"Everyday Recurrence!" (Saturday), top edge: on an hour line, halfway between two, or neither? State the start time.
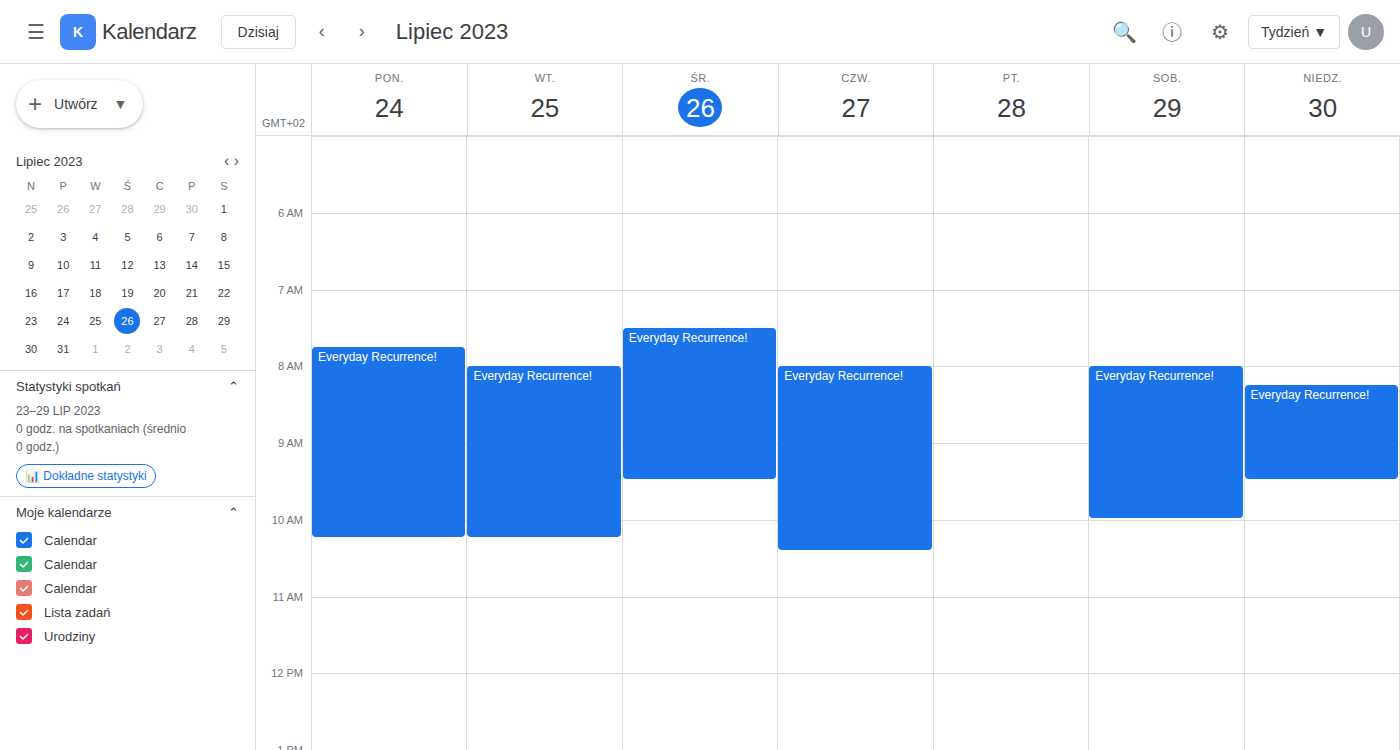
08:00 -- exactly on the 08:00 line.